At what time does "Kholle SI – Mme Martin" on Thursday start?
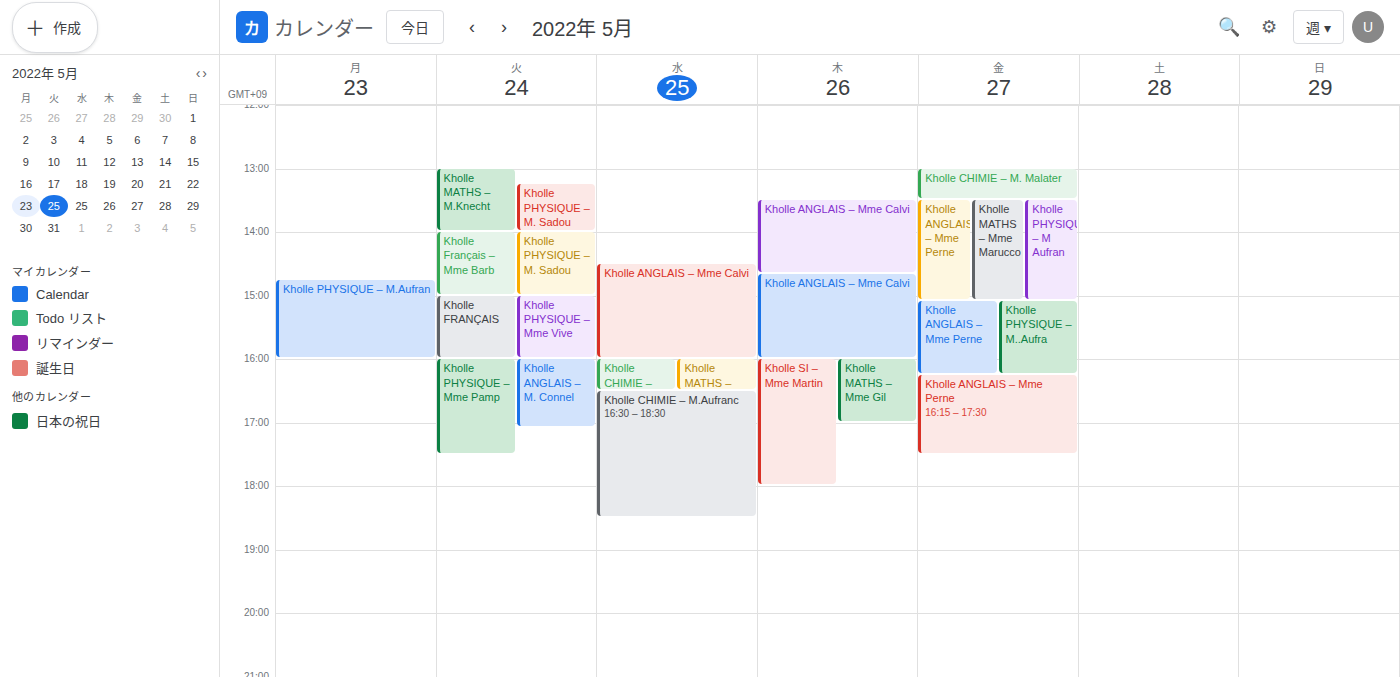
4:00 PM